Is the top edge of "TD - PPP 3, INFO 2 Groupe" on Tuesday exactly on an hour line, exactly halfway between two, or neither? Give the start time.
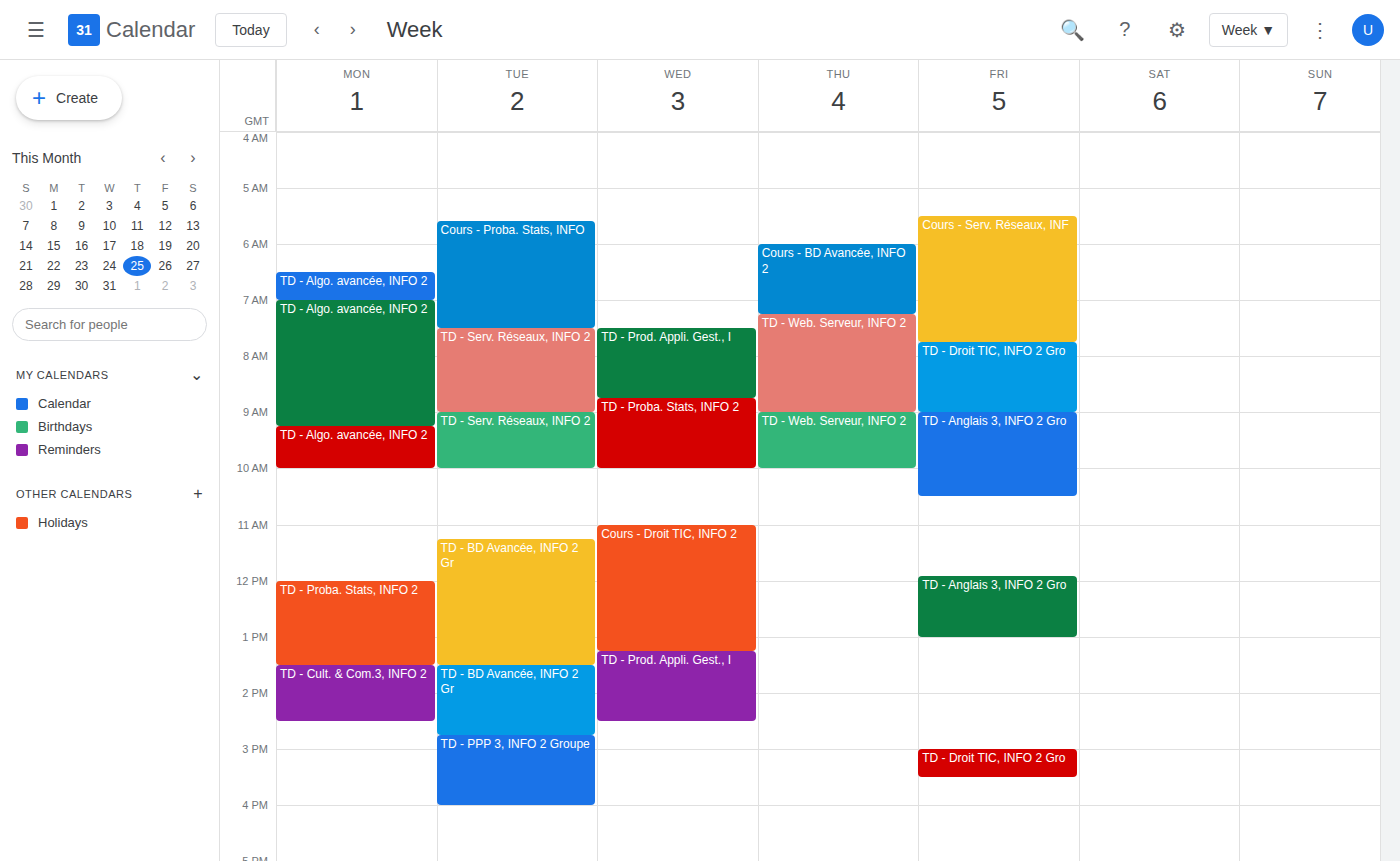
2:45 PM -- neither: three quarters of the way from the 2 PM line to the 3 PM line.